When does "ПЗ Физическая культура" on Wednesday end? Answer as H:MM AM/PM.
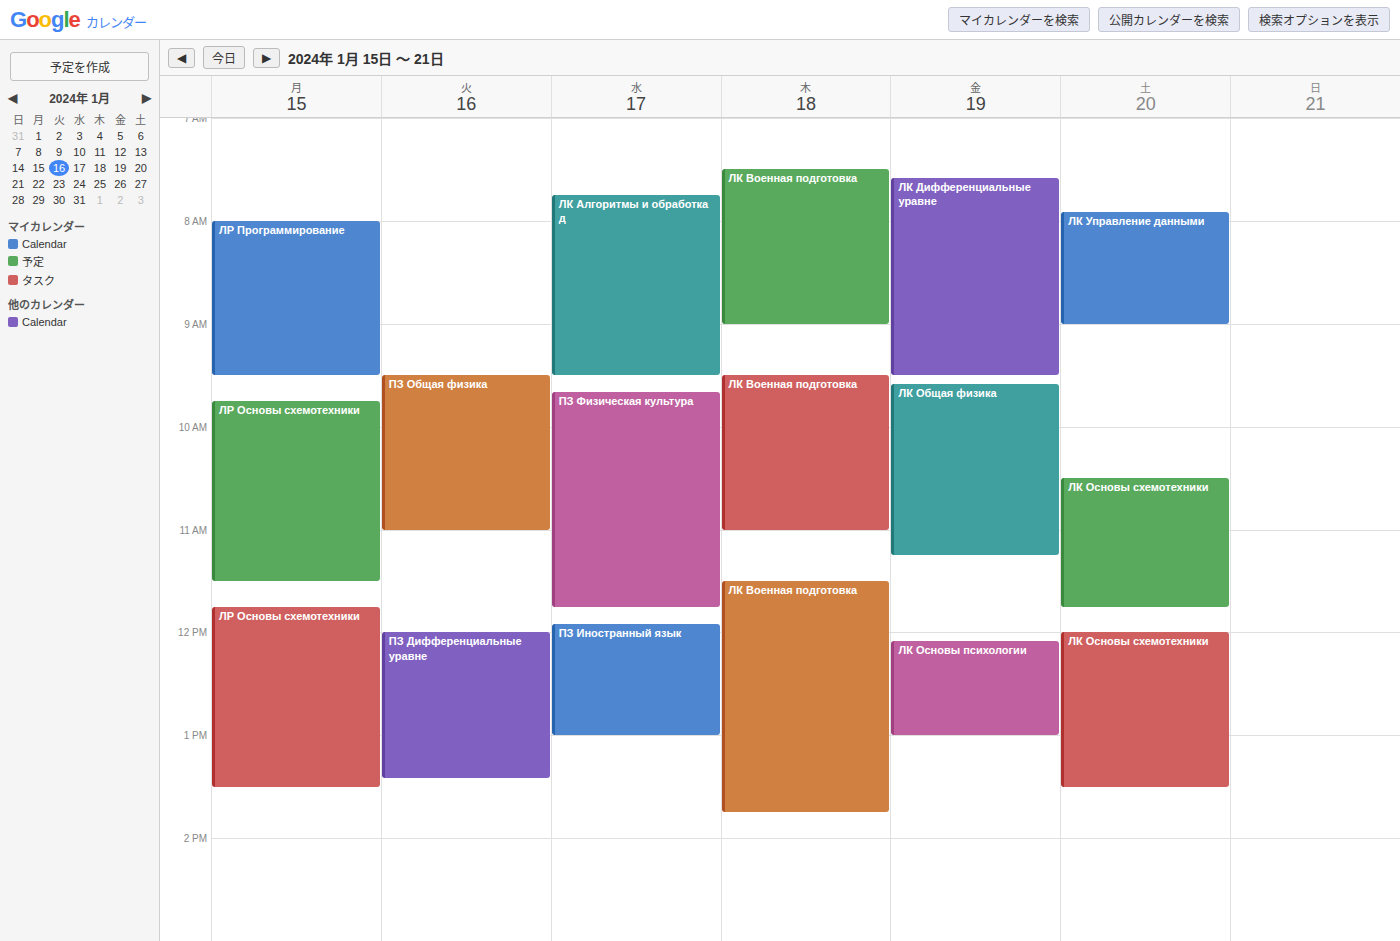
11:45 AM